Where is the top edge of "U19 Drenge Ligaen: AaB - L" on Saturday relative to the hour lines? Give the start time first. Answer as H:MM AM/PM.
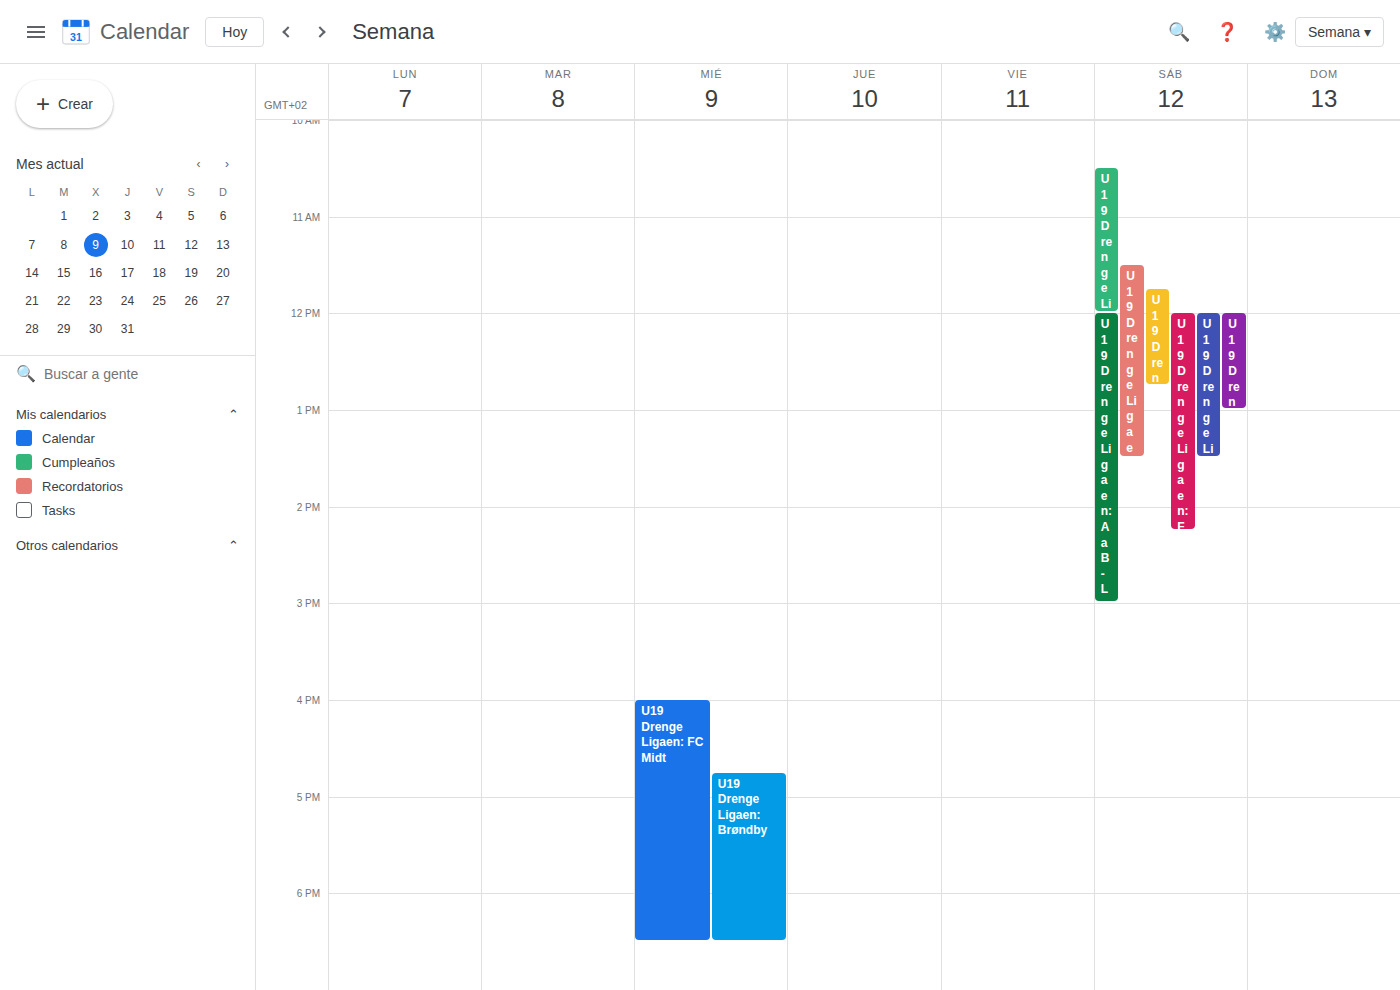
12:00 PM -- exactly on the 12 PM line.